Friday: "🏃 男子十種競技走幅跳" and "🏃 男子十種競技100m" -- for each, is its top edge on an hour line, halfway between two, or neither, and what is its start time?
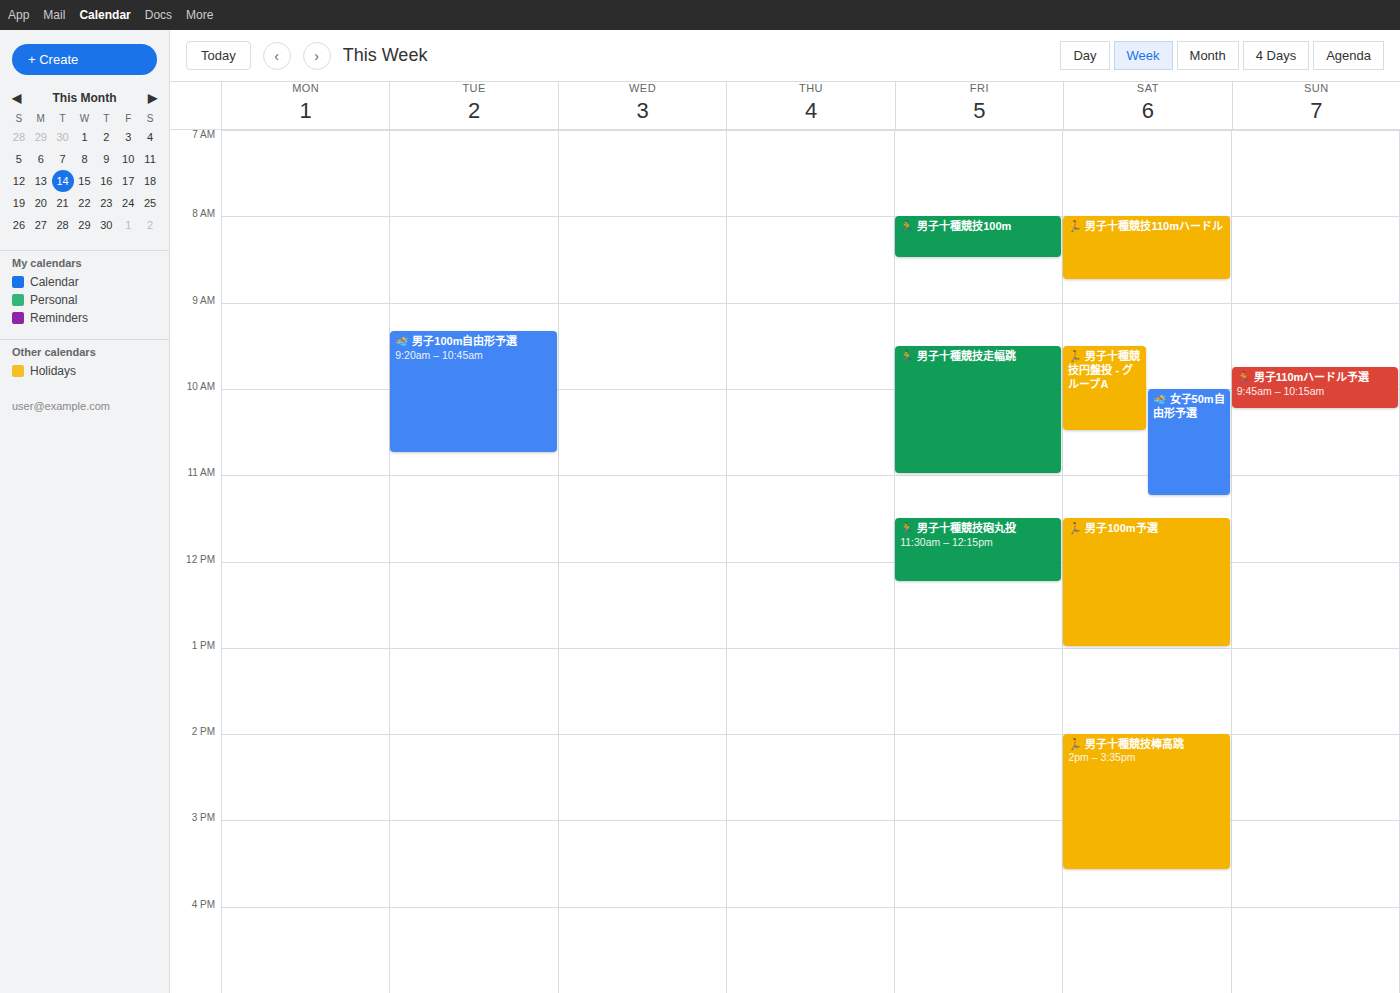
"🏃 男子十種競技走幅跳": 9:30 AM, halfway between the 9 AM and 10 AM lines. "🏃 男子十種競技100m": 8:00 AM, exactly on the 8 AM line.